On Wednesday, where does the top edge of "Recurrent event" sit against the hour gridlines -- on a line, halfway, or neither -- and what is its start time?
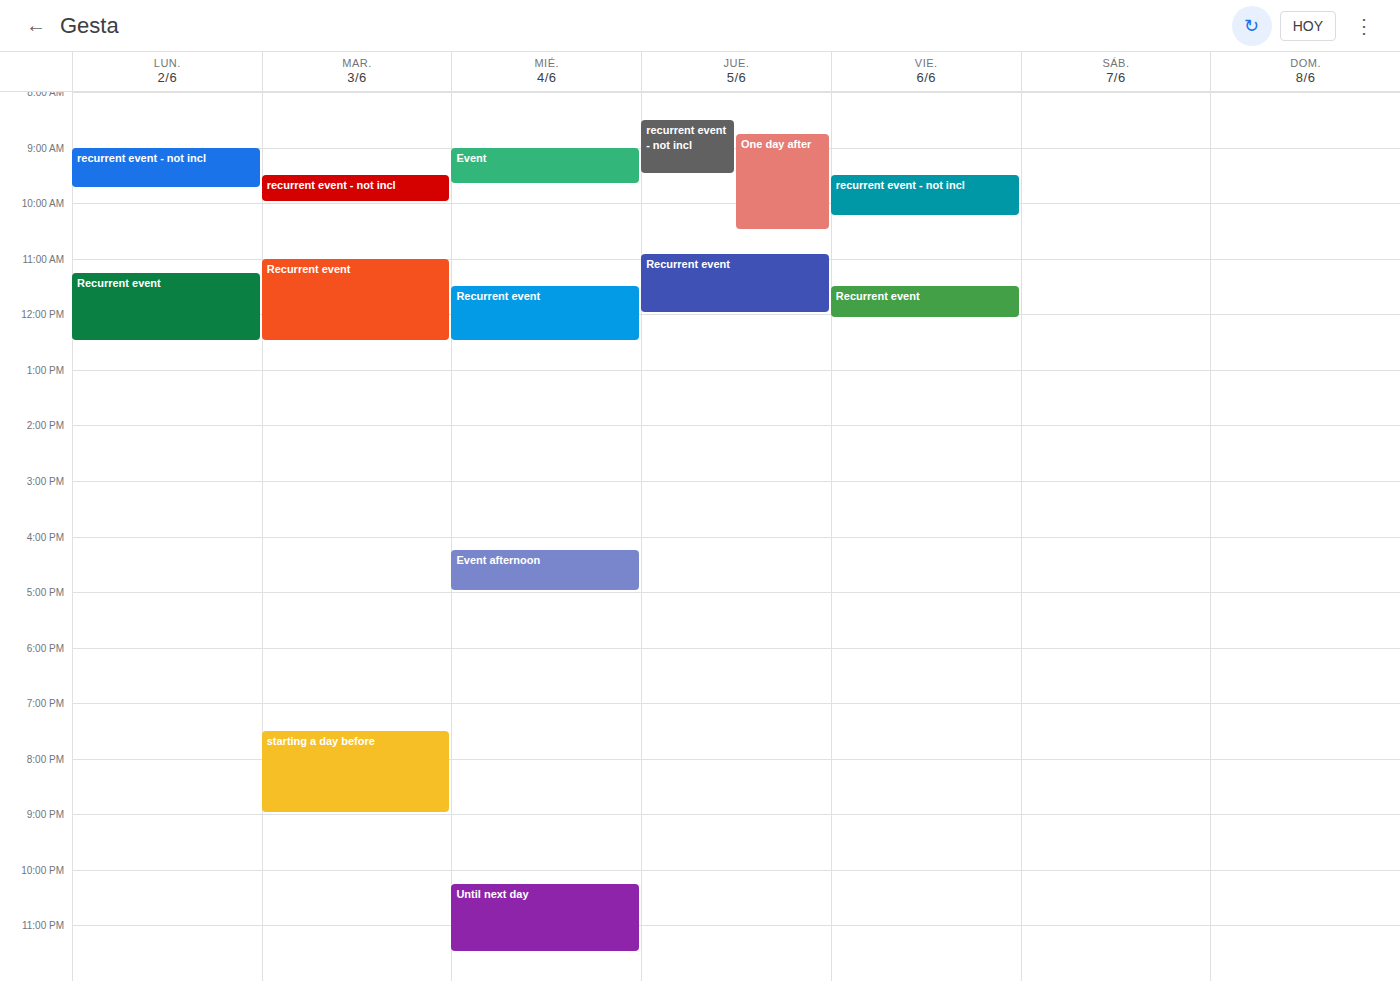
11:30 AM -- halfway between the 11 AM and 12 PM lines.